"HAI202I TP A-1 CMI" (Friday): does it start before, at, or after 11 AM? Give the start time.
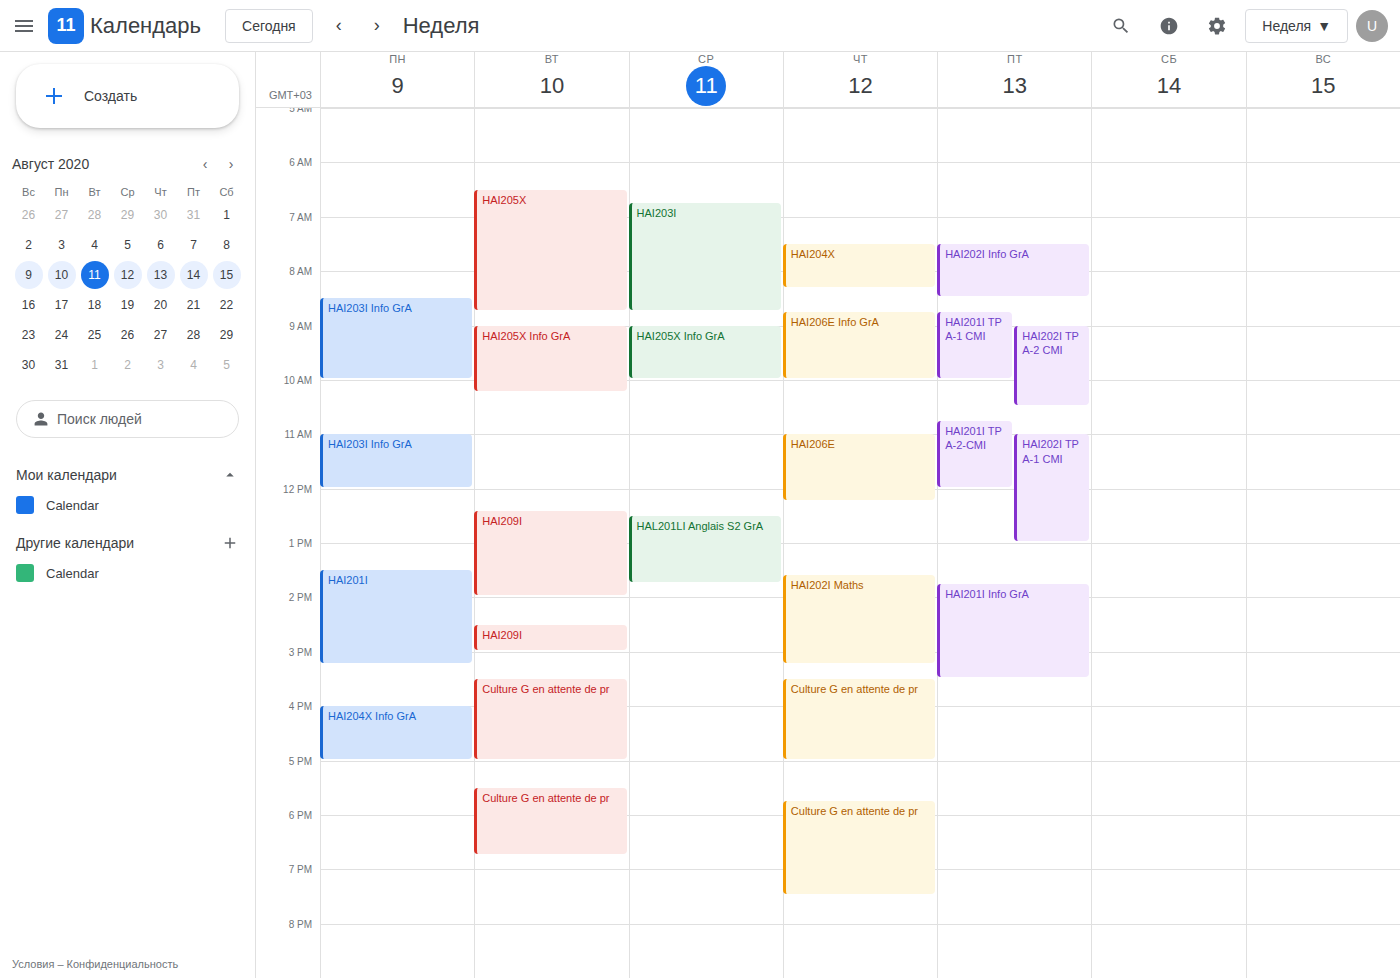
11:00 AM -- exactly at 11 AM, on the 11 AM line.